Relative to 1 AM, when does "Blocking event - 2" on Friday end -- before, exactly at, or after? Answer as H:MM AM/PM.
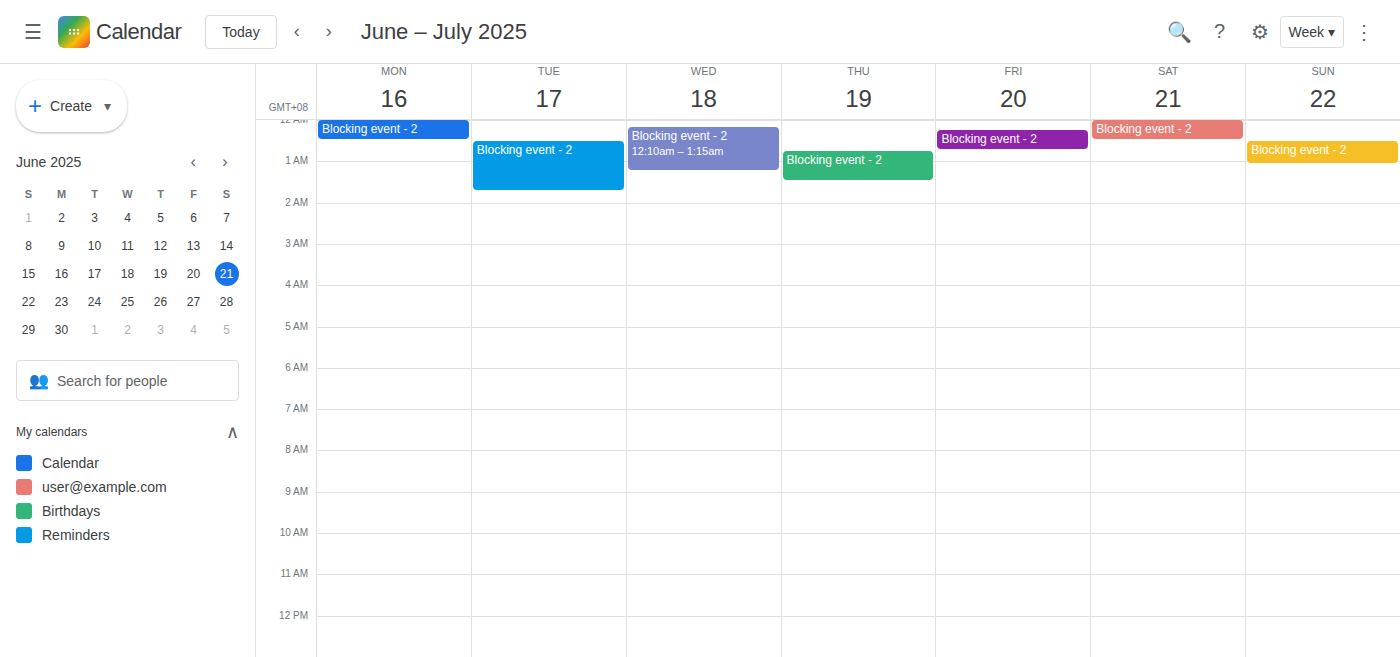
12:45 AM -- before 1 AM, 15 minutes above the 1 AM line.